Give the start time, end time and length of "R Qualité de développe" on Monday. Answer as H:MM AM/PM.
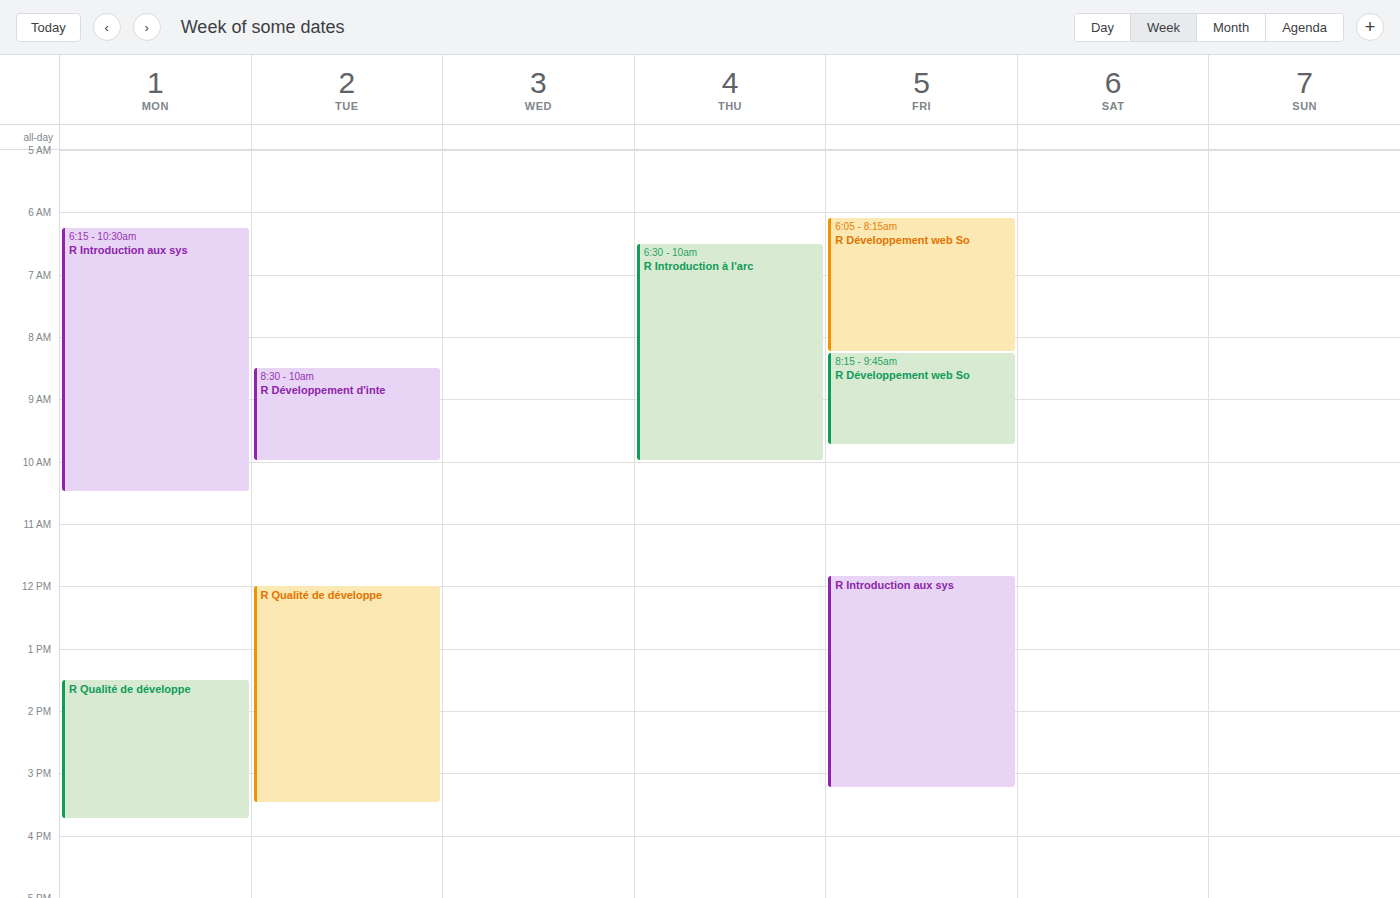
1:30 PM to 3:45 PM, 2 hours 15 minutes